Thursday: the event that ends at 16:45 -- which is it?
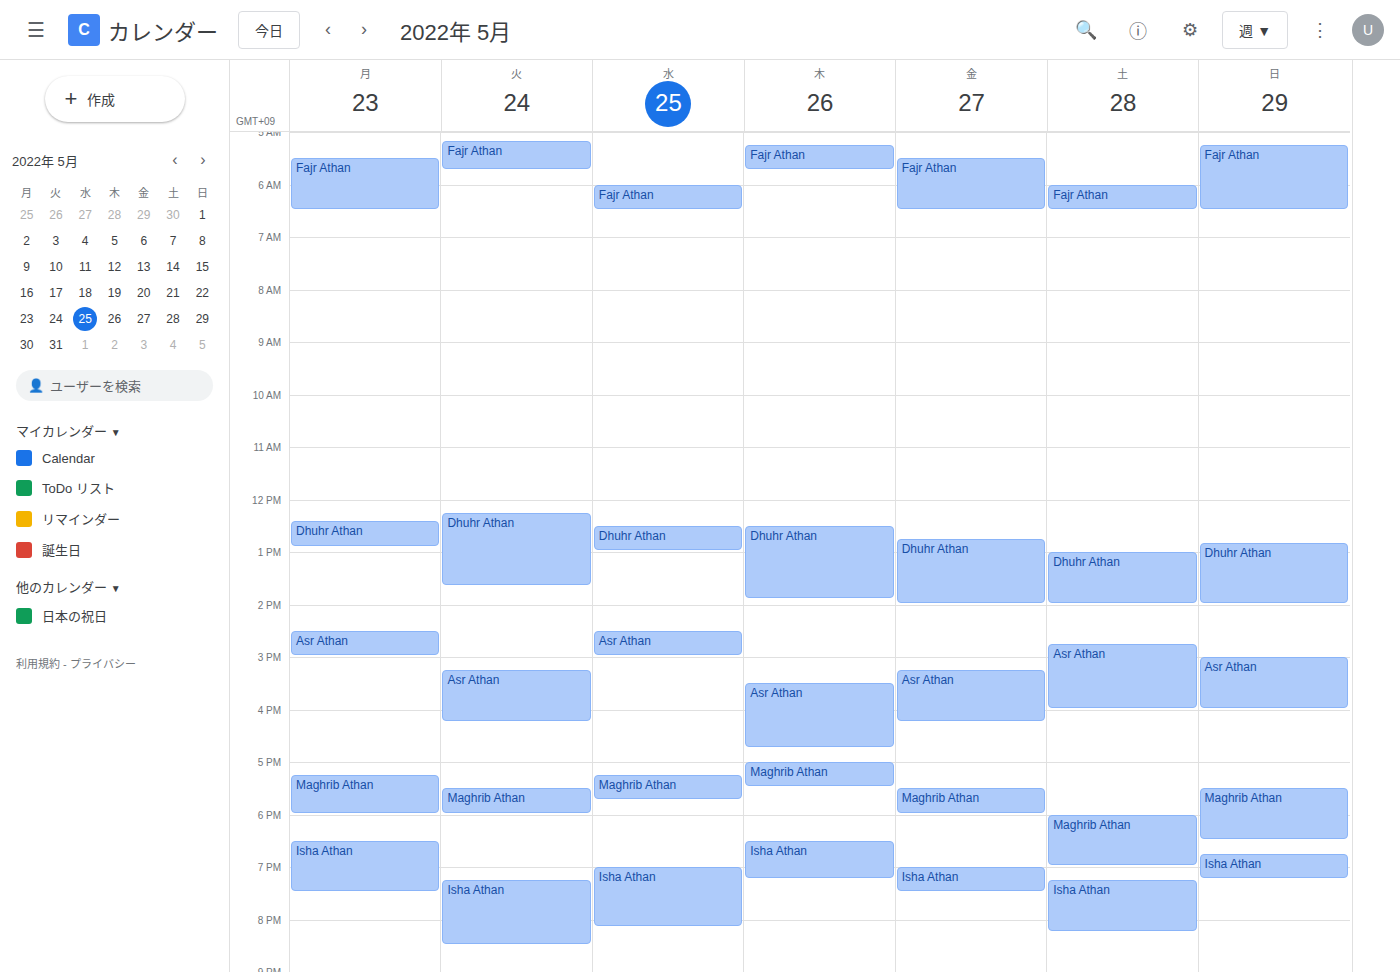
"Asr Athan"